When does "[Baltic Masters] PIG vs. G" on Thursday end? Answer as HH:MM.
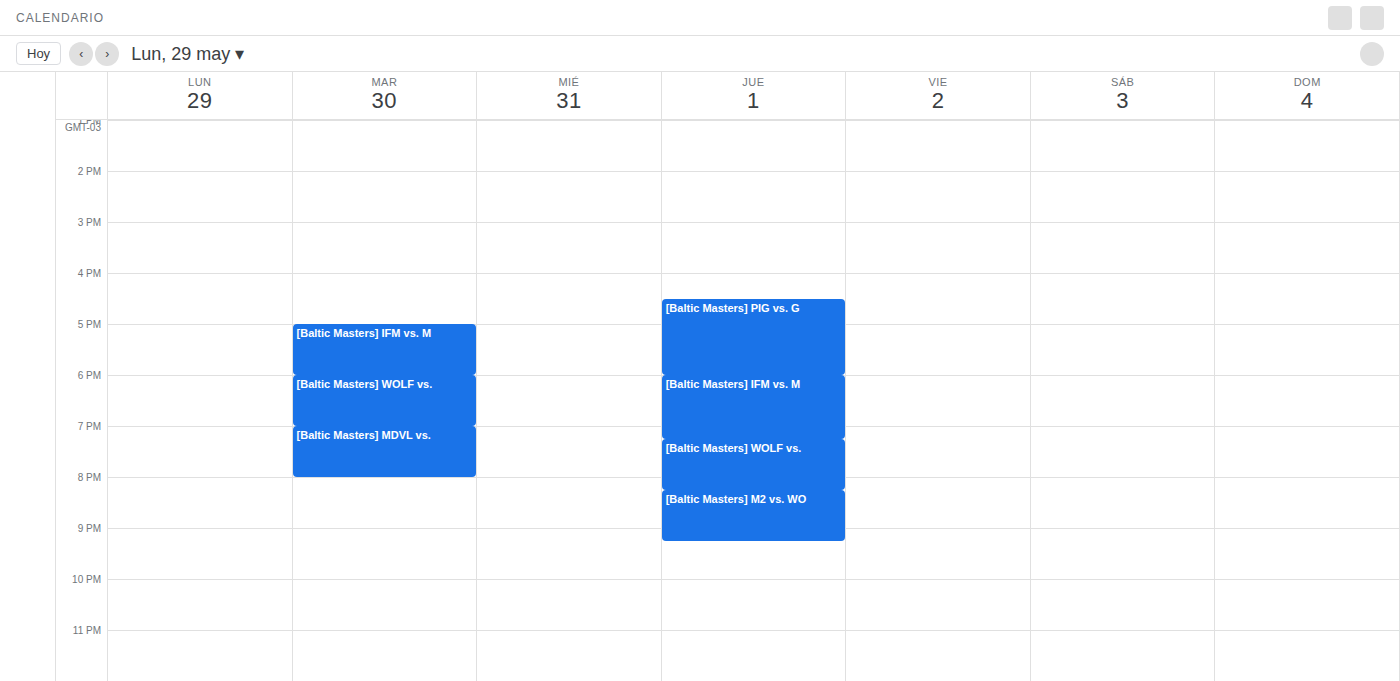
18:00